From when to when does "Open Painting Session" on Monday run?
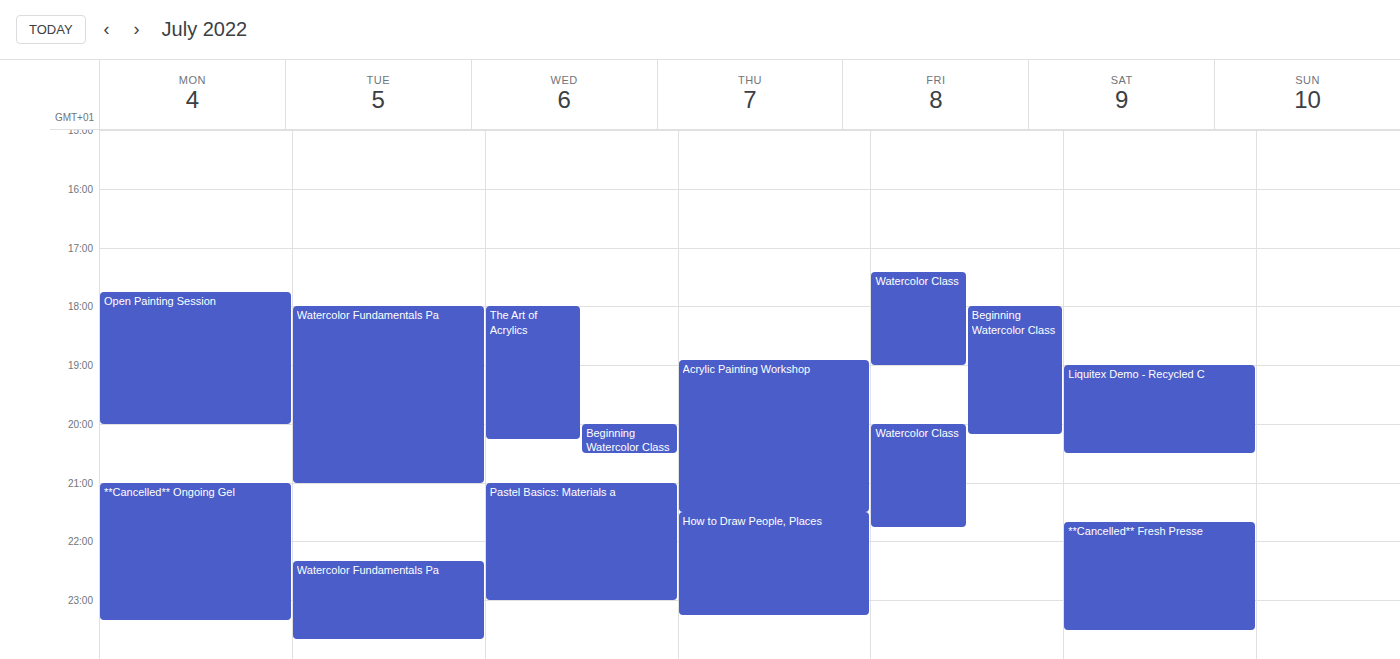
5:45 PM to 8:00 PM